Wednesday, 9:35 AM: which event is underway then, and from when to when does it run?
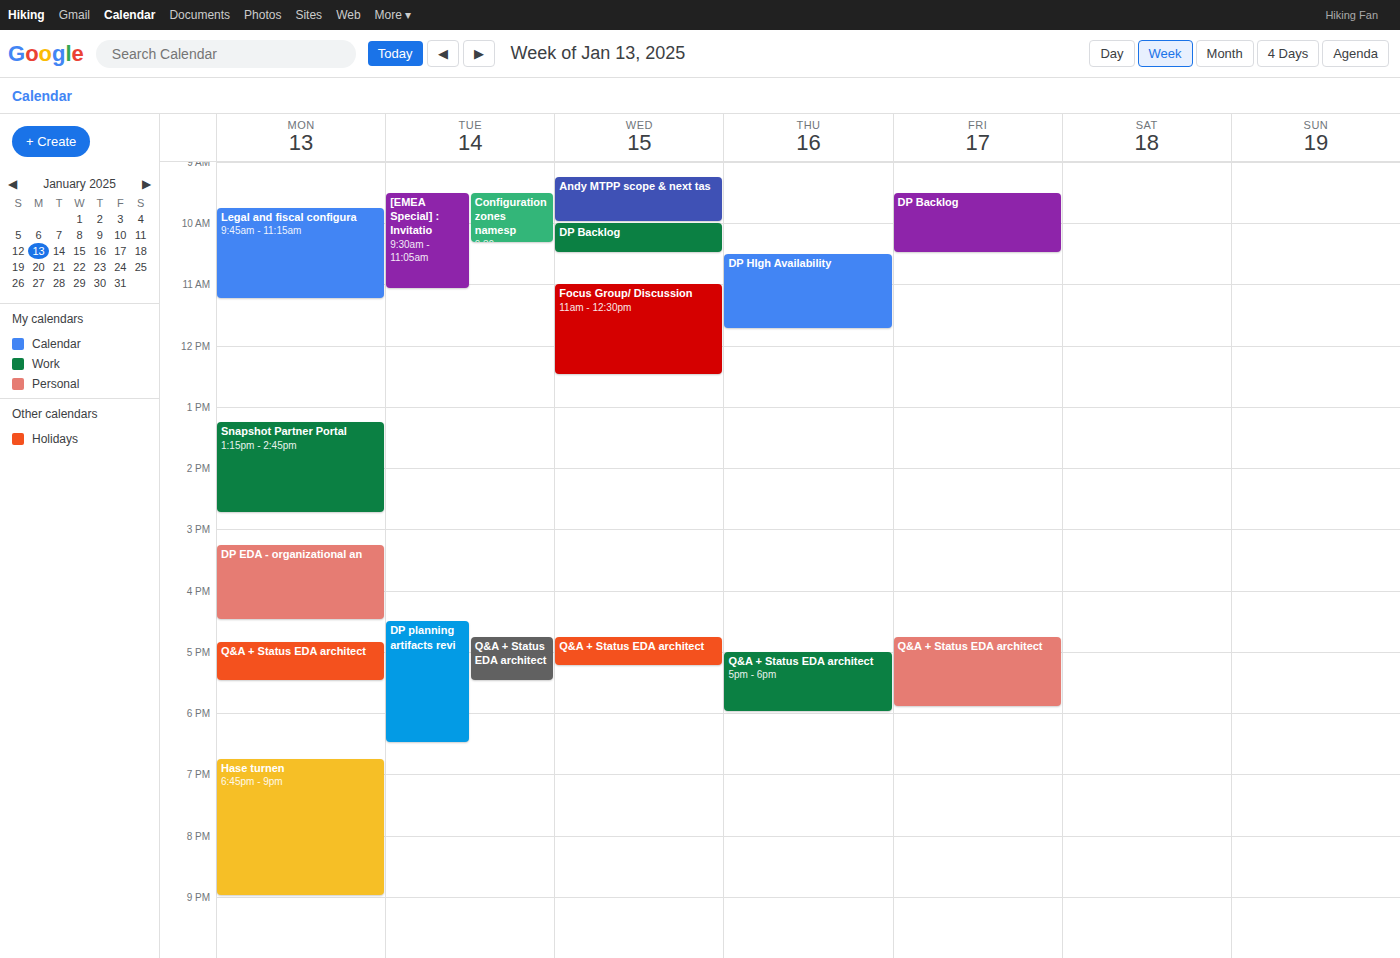
"Andy MTPP scope & next tas", 9:15 AM to 10:00 AM